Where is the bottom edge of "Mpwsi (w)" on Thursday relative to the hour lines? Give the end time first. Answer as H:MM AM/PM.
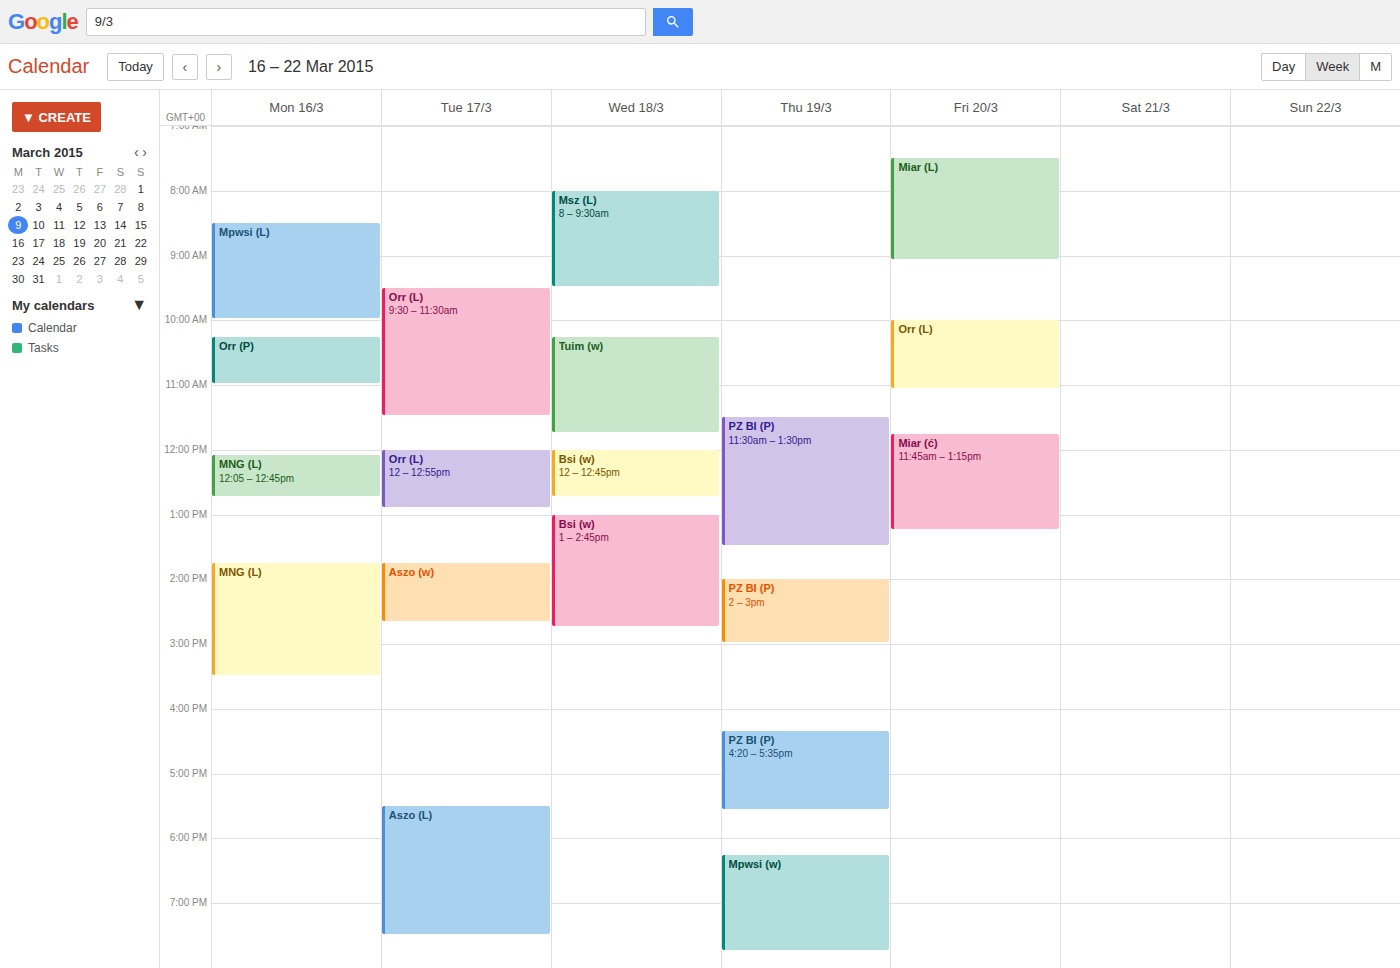
7:45 PM -- neither: three quarters of the way from the 7 PM line to the 8 PM line.